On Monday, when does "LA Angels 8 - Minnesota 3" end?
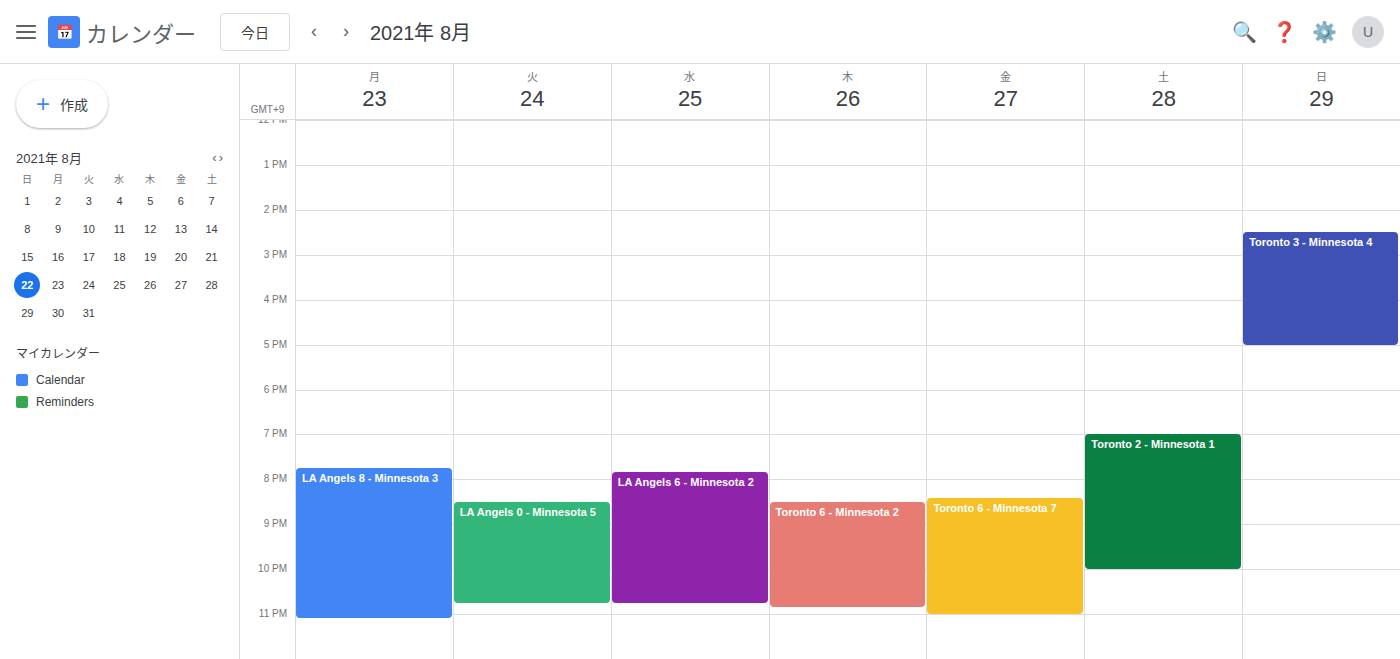
11:05 PM